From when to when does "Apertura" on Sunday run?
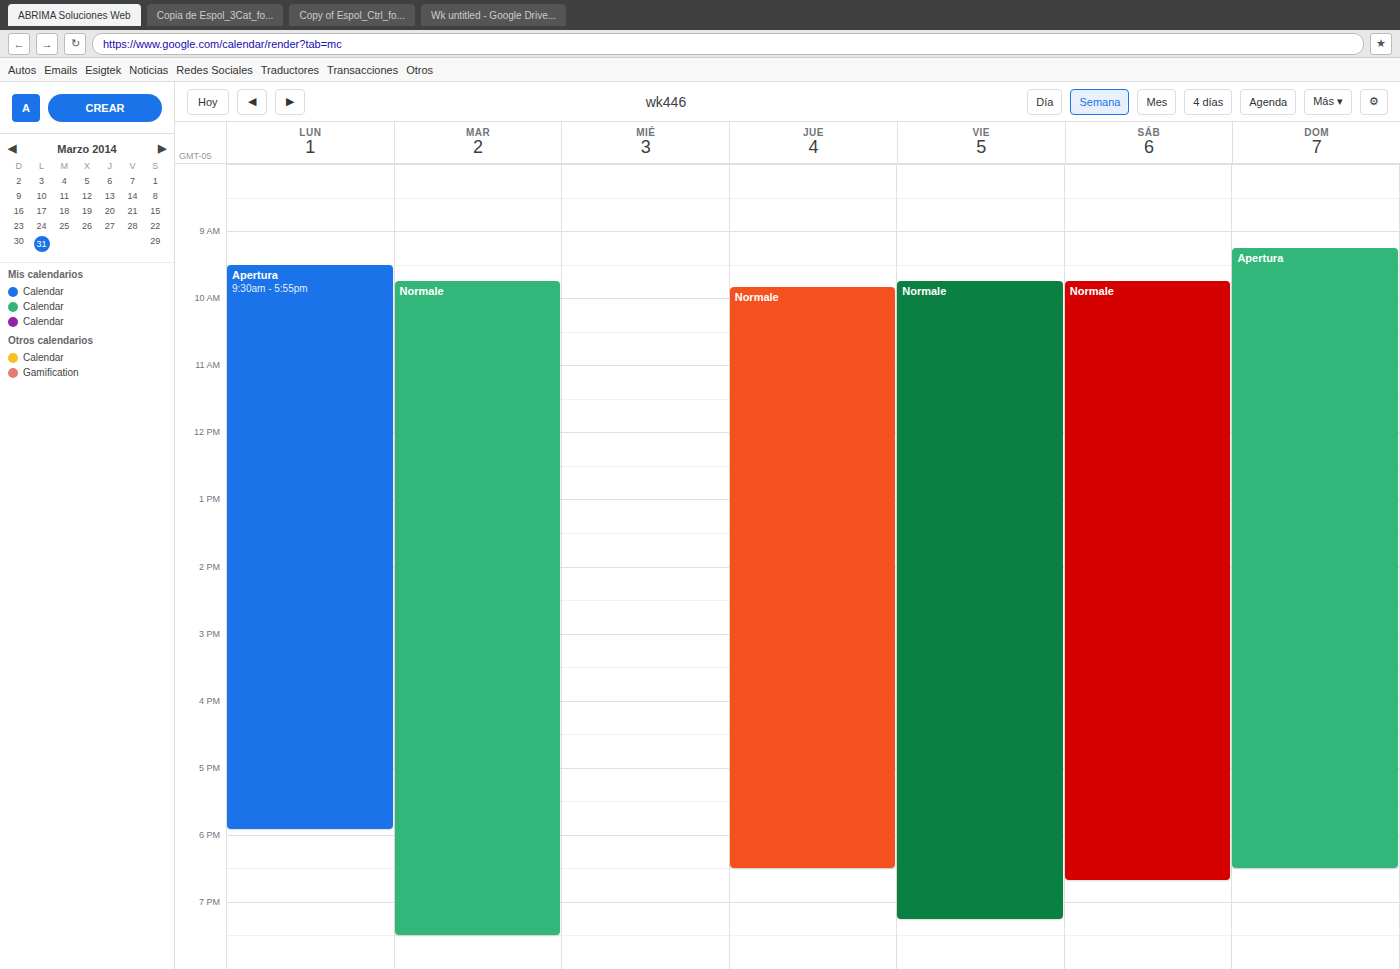
9:15 AM to 6:30 PM